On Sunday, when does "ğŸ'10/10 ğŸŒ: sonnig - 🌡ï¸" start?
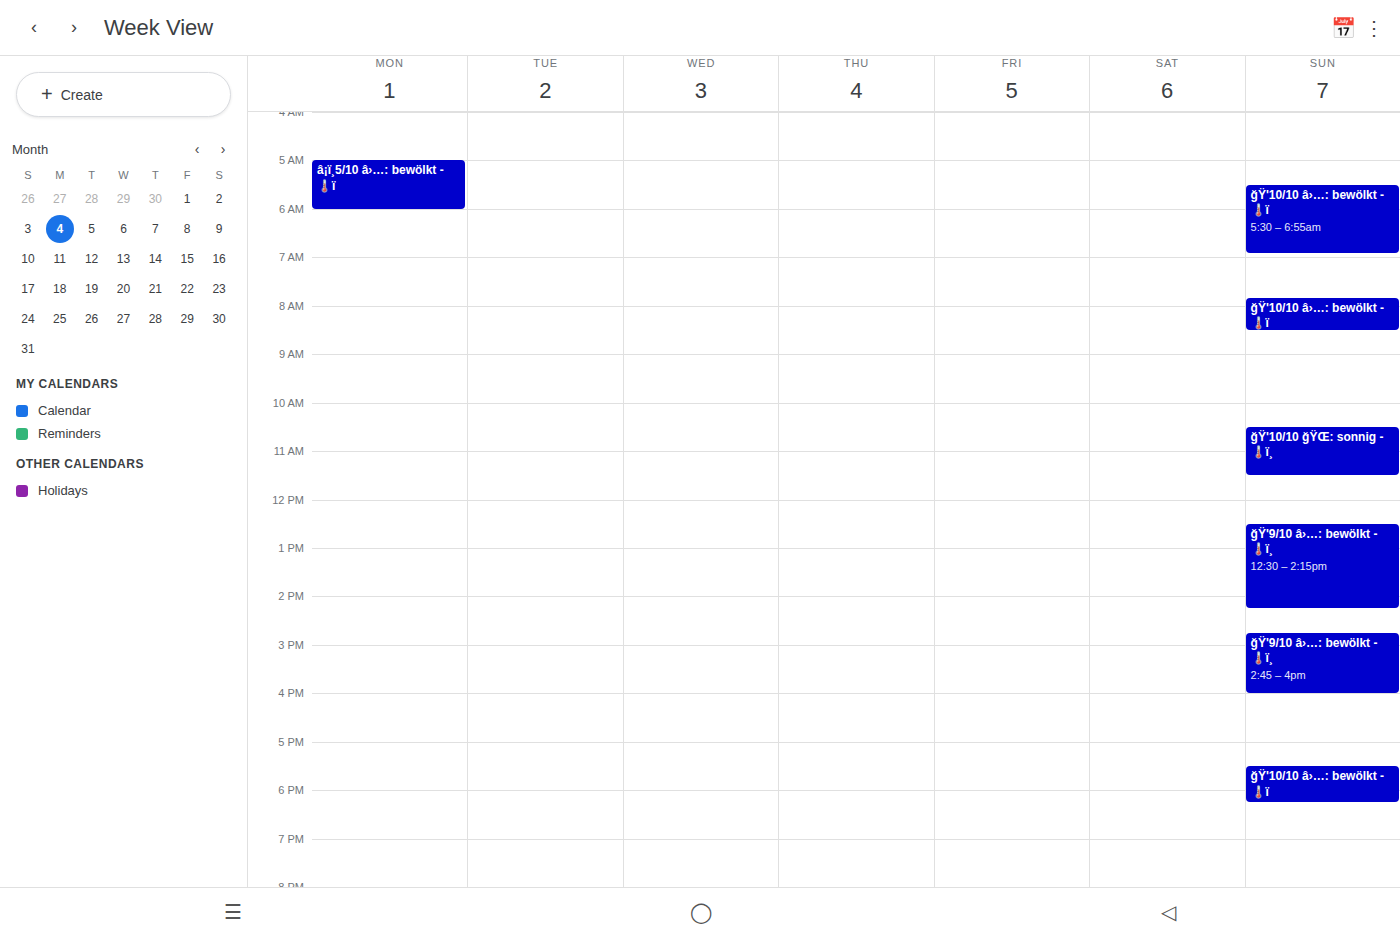
10:30 AM